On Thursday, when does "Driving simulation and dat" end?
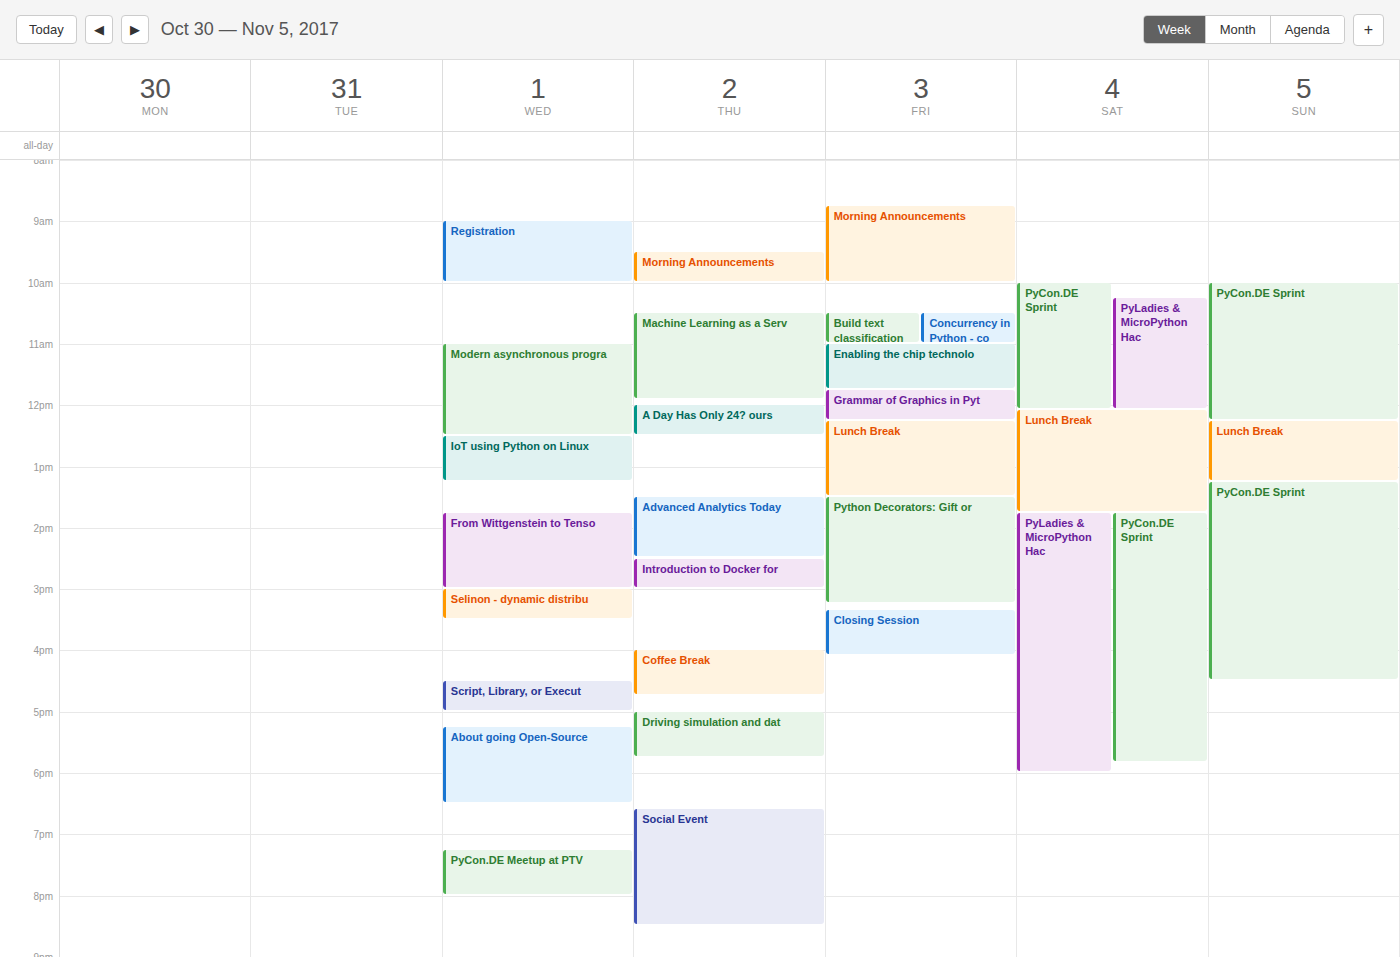
5:45 PM